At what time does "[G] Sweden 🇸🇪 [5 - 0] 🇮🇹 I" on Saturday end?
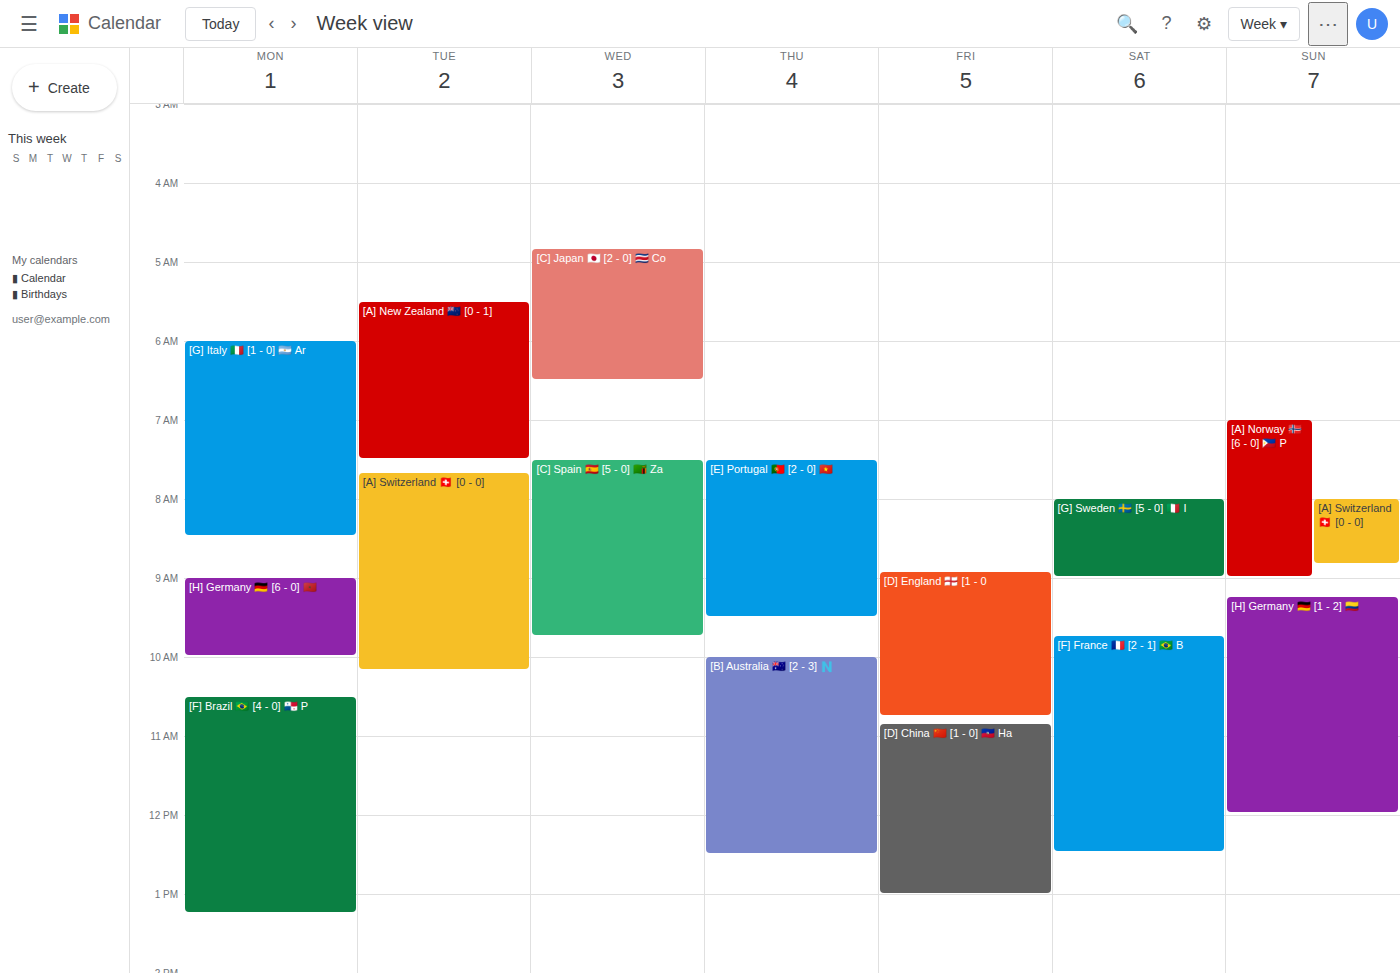
9:00 AM